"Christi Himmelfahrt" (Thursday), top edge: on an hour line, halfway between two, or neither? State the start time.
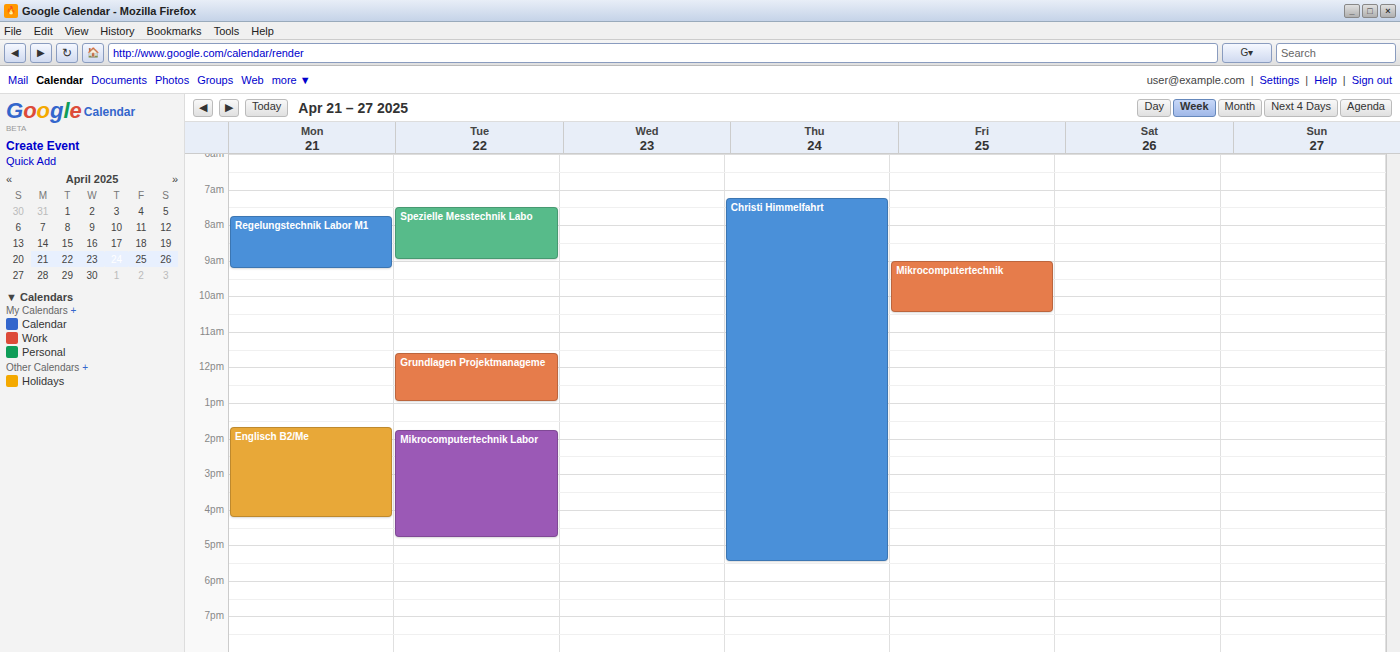
7:15 AM -- neither: a quarter of the way from the 7 AM line to the 8 AM line.